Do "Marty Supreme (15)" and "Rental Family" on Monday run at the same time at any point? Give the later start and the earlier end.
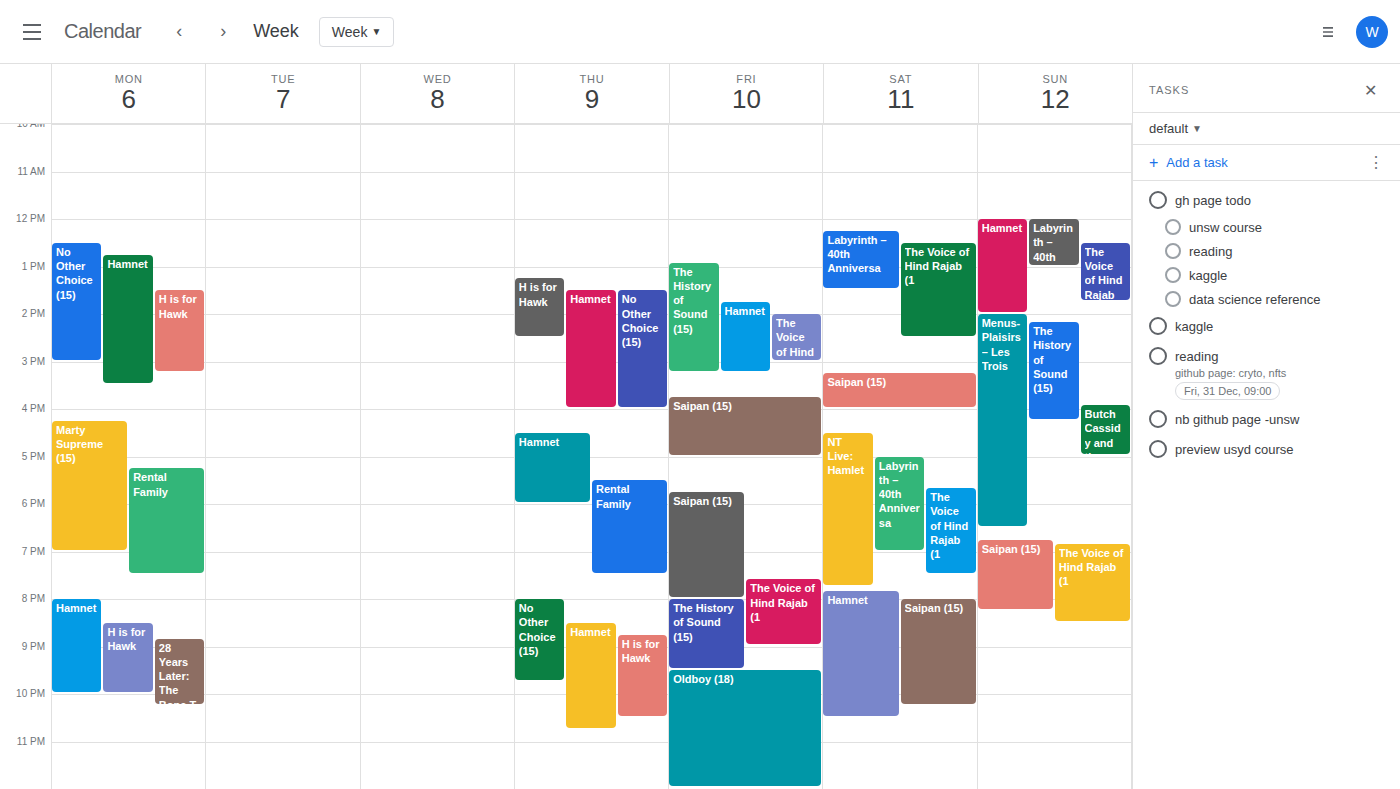
"Rental Family" starts at 5:15 PM, before "Marty Supreme (15)" ends at 7:00 PM -- they overlap.